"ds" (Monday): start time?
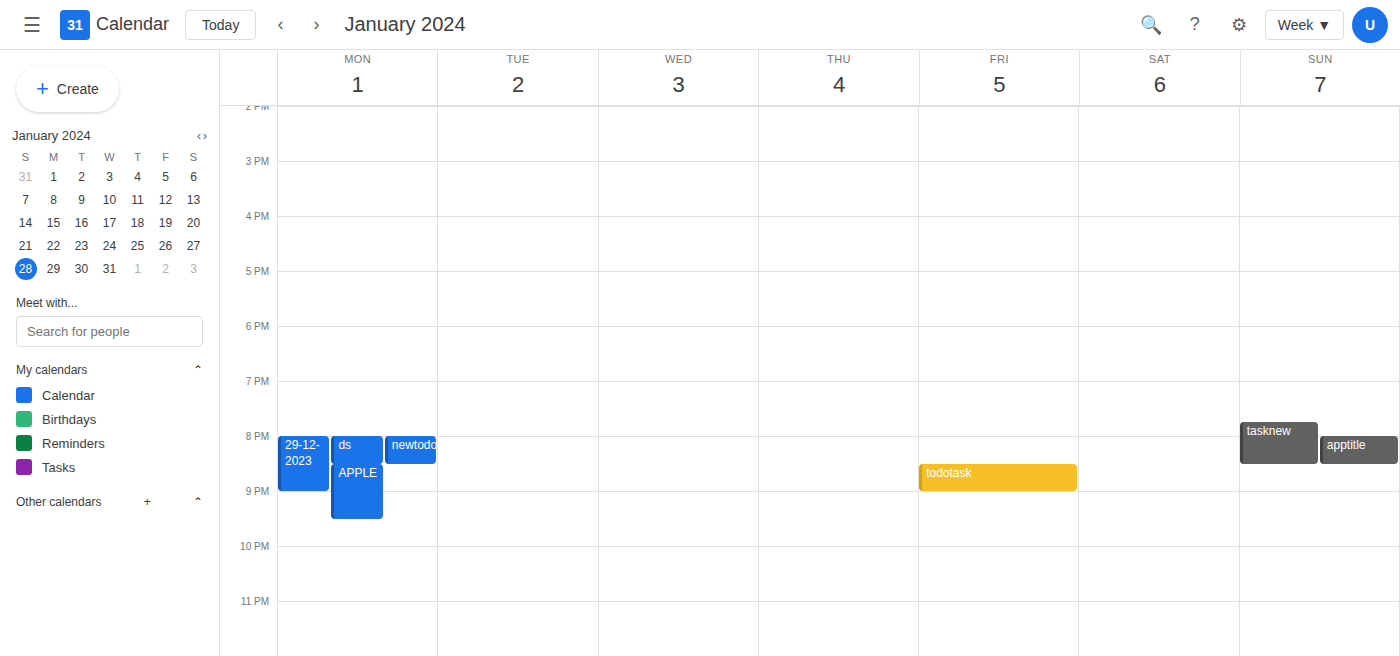
8:00 PM